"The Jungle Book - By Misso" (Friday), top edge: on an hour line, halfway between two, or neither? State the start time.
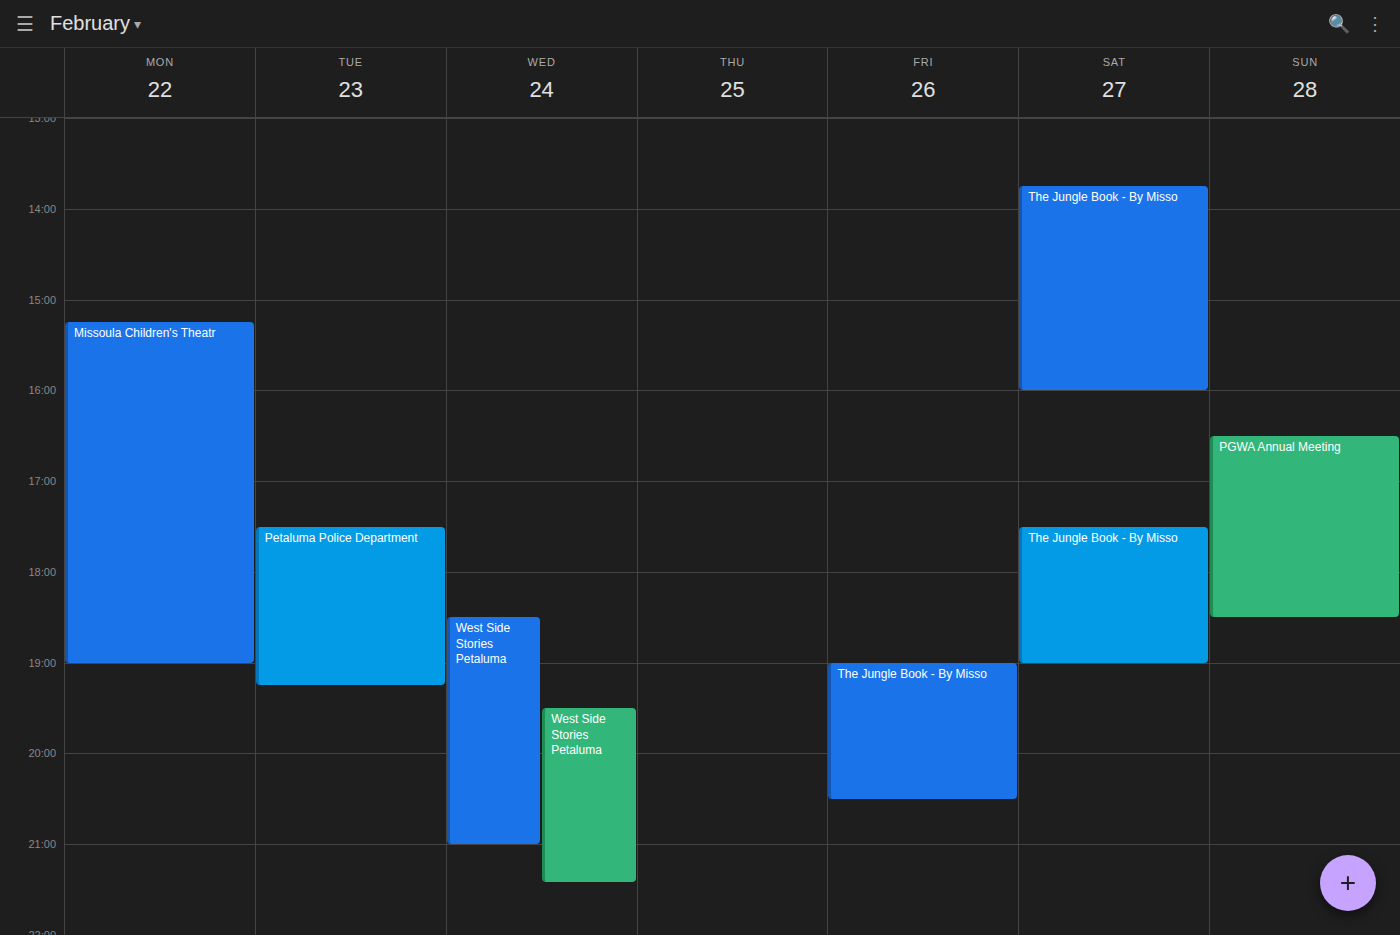
7:00 PM -- exactly on the 7 PM line.